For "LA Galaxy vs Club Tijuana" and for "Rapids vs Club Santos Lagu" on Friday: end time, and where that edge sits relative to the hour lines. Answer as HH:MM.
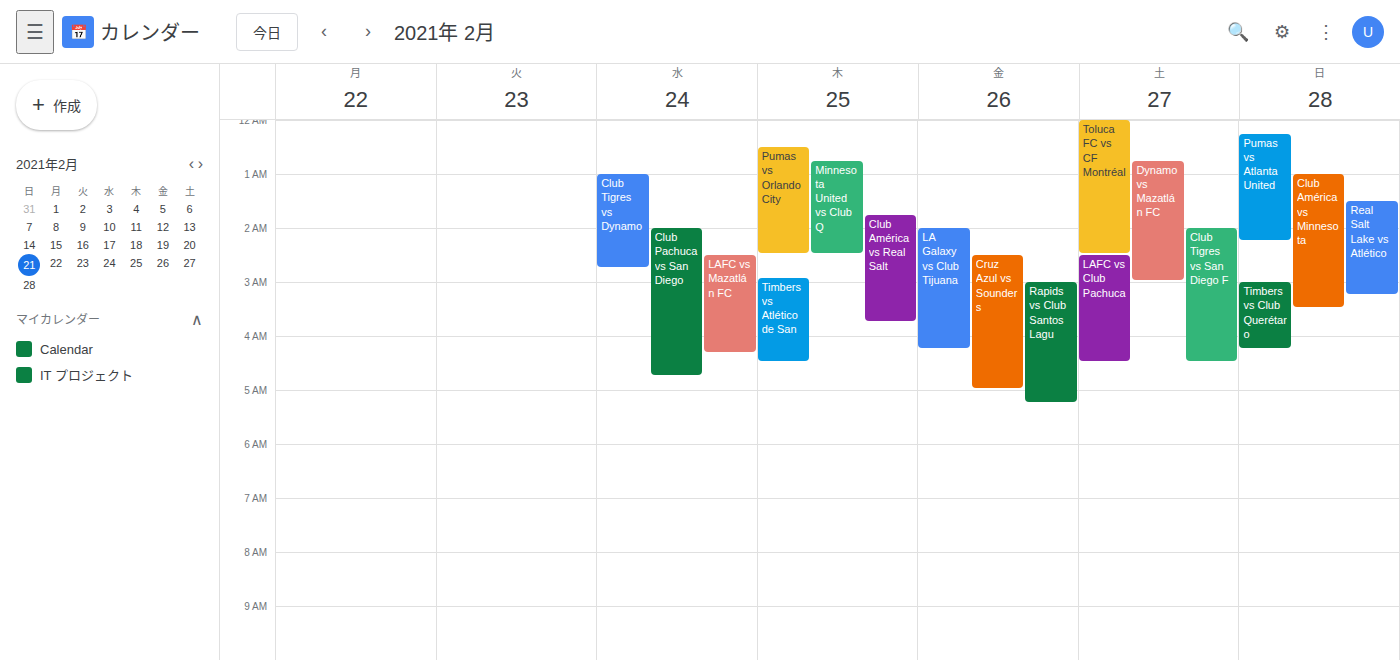
"LA Galaxy vs Club Tijuana": 04:15, neither: a quarter of the way from the 04:00 line to the 05:00 line. "Rapids vs Club Santos Lagu": 05:15, neither: a quarter of the way from the 05:00 line to the 06:00 line.